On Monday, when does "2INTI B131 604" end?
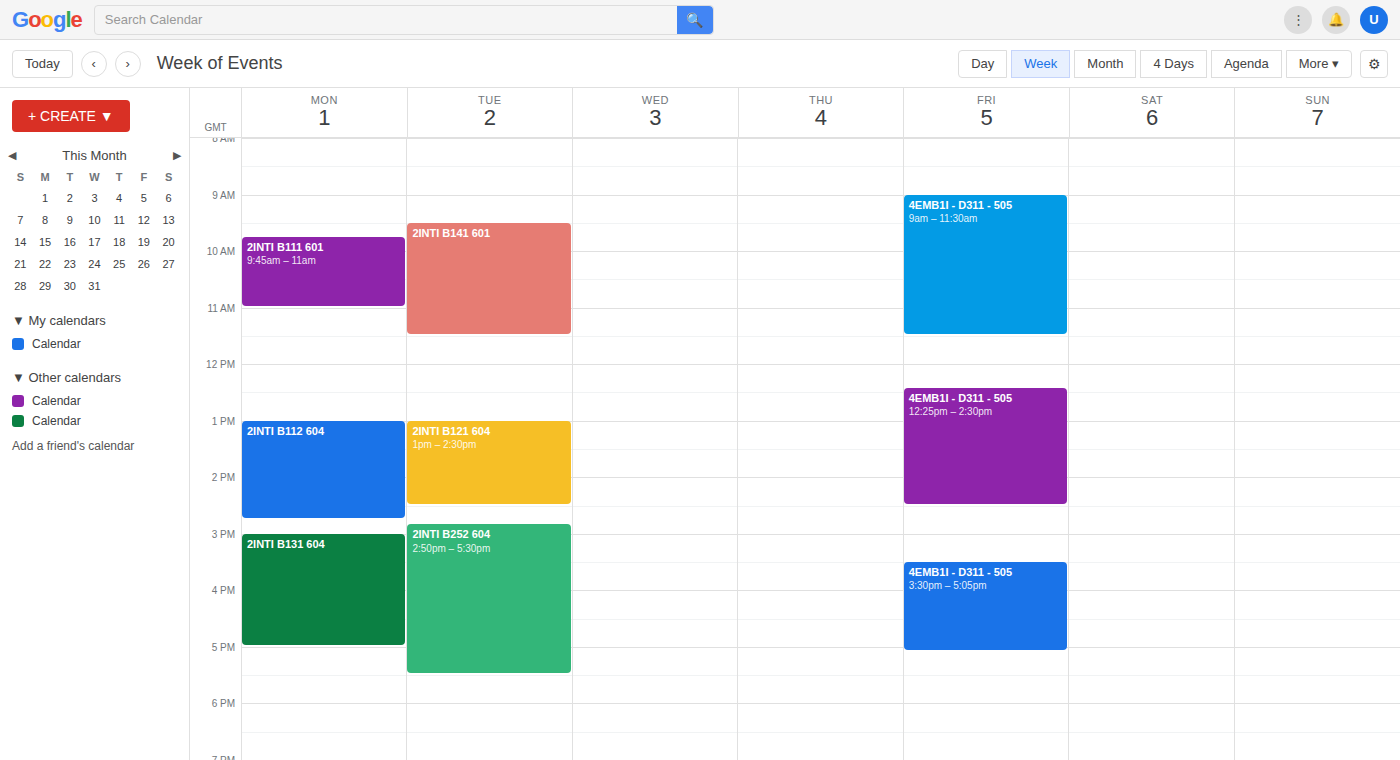
5:00 PM